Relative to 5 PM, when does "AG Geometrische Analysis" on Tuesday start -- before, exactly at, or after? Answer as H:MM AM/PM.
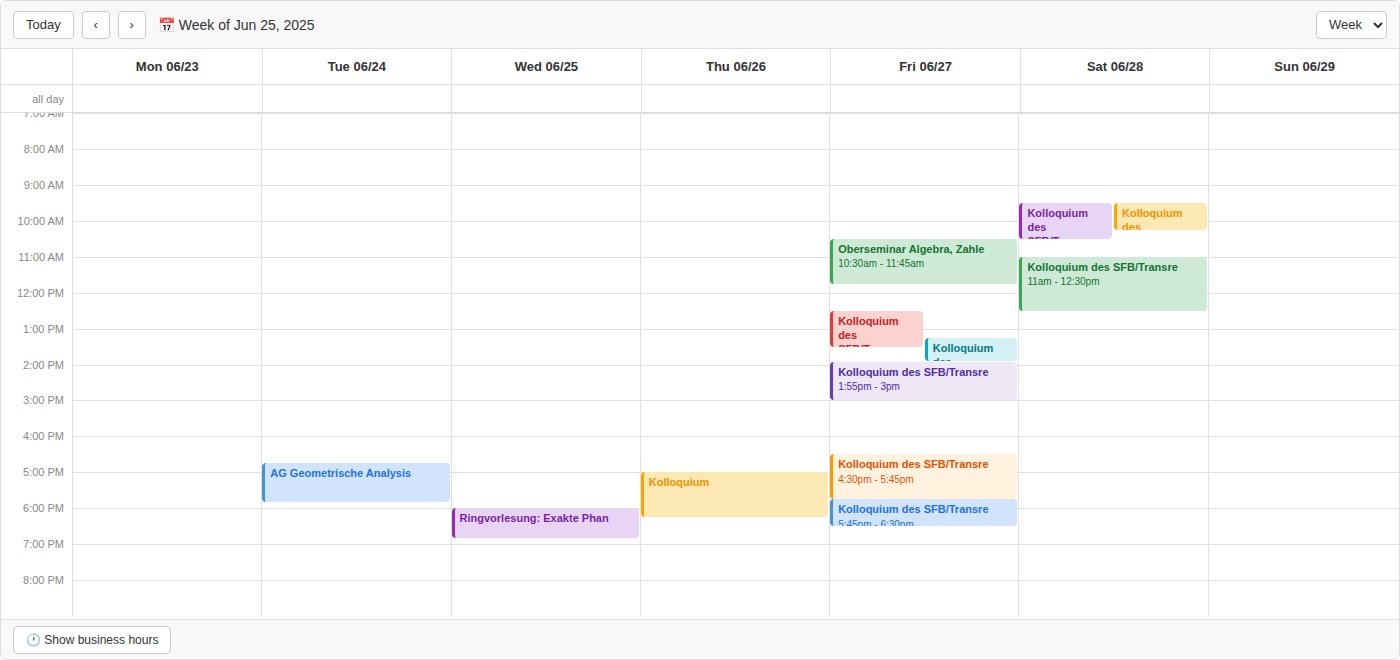
4:45 PM -- before 5 PM, 15 minutes above the 5 PM line.